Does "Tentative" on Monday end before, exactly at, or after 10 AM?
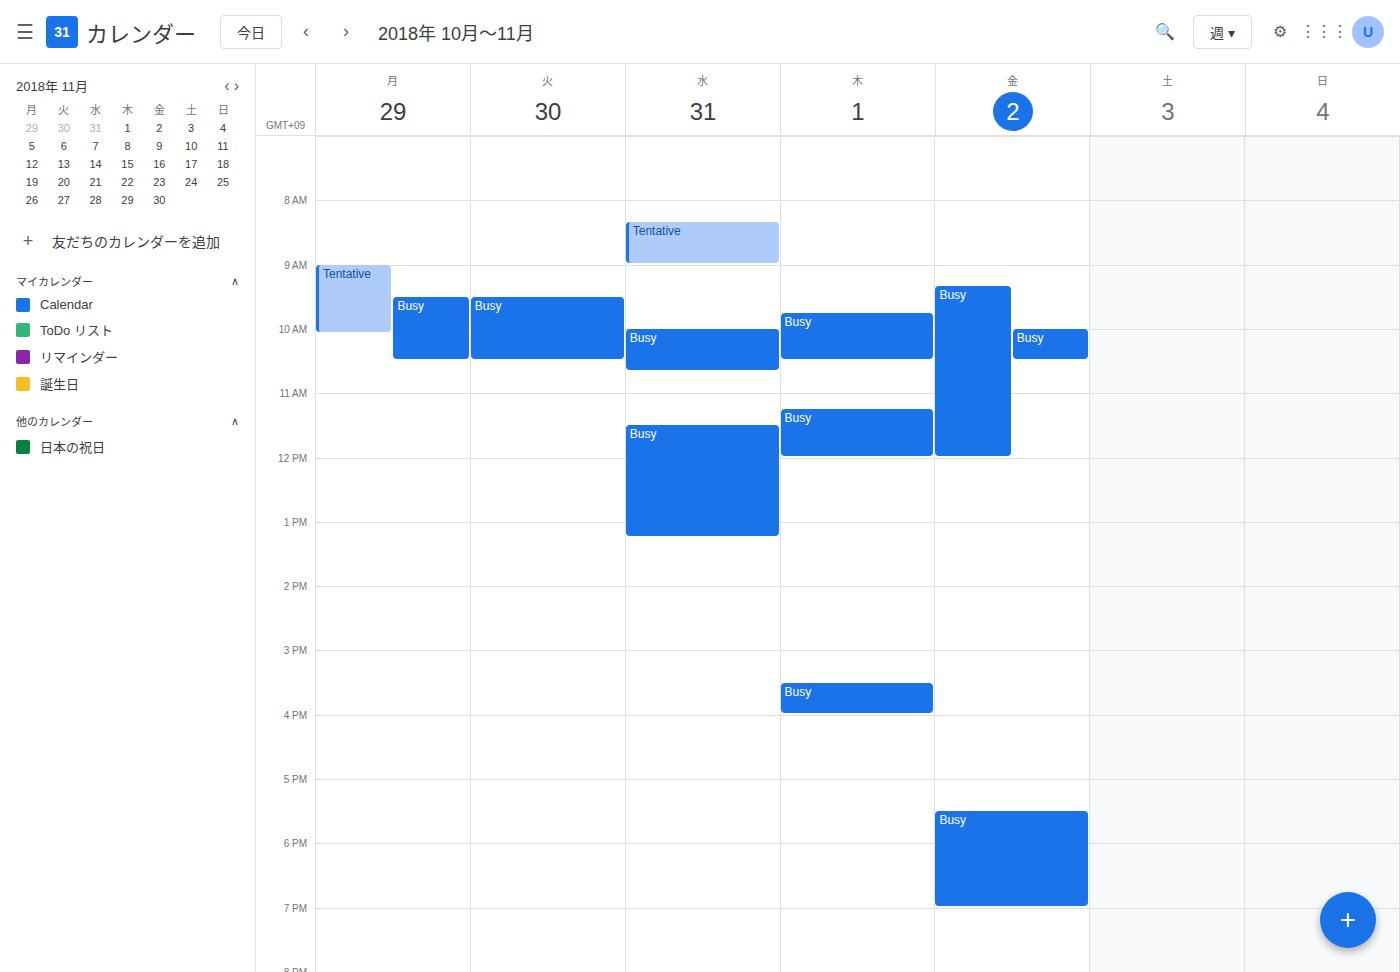
10:05 AM -- after 10 AM, 5 minutes below the 10 AM line.